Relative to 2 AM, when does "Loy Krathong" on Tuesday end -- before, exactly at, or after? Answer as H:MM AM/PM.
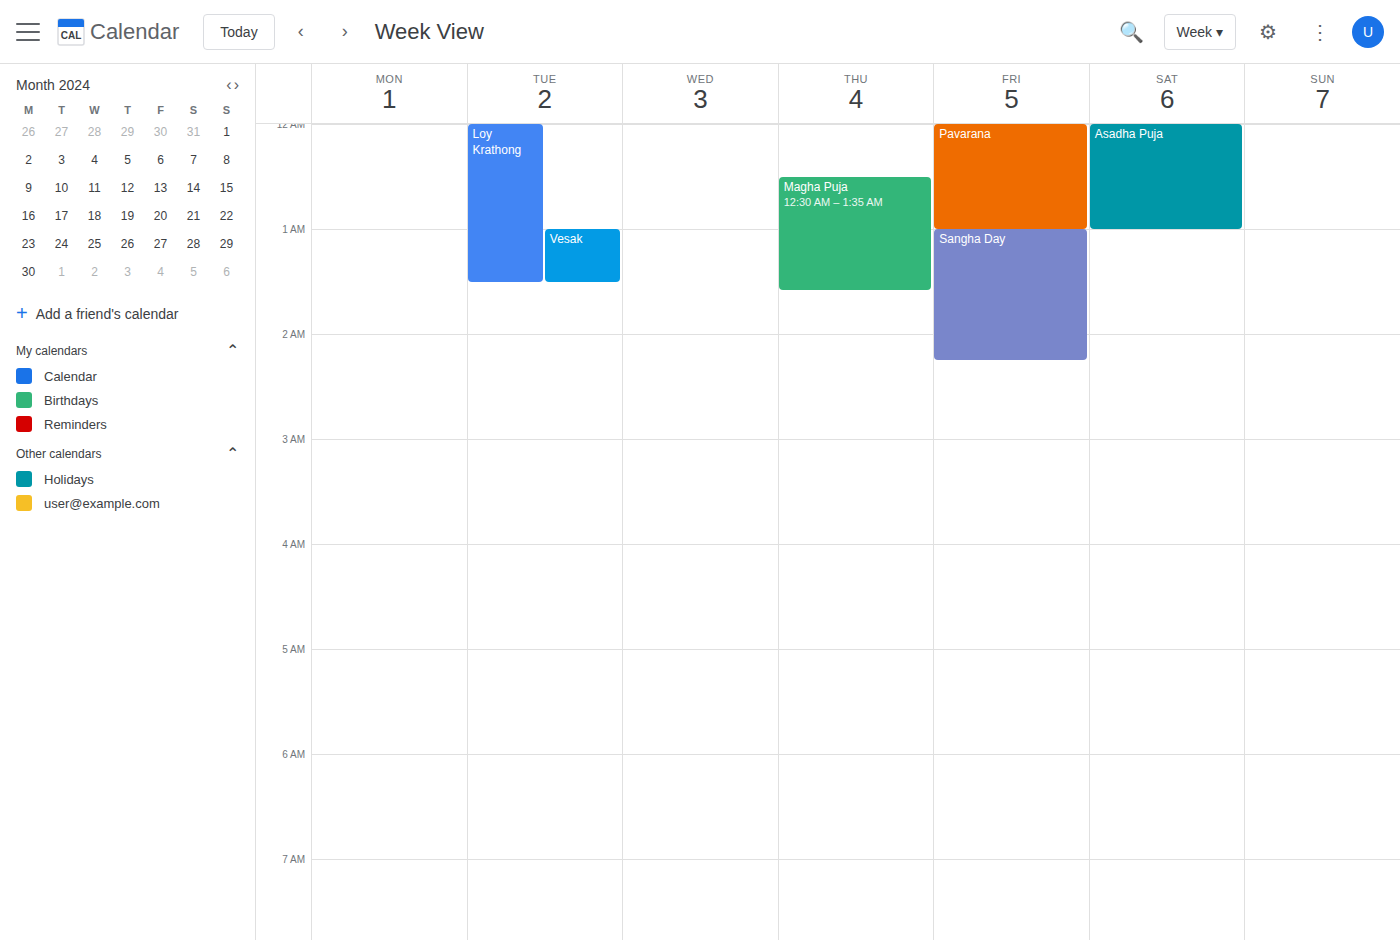
1:30 AM -- before 2 AM, 30 minutes above the 2 AM line.